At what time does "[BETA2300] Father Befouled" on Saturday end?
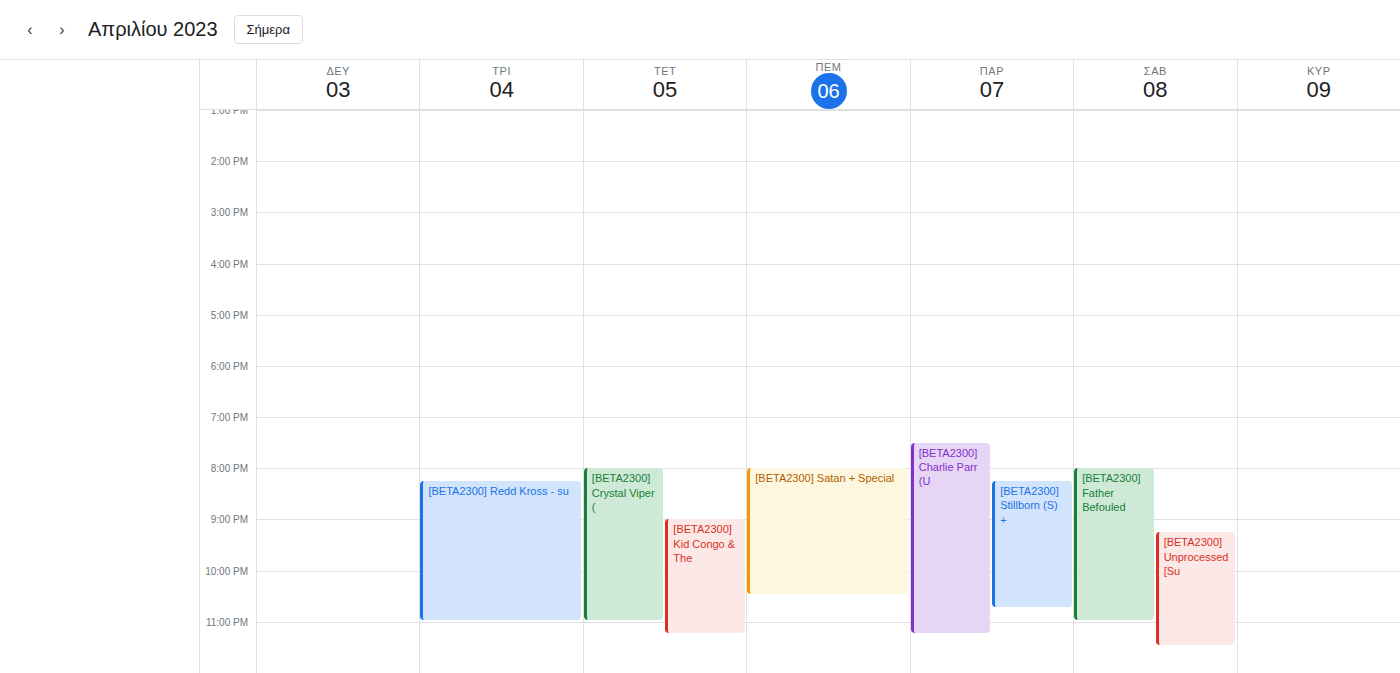
11:00 PM